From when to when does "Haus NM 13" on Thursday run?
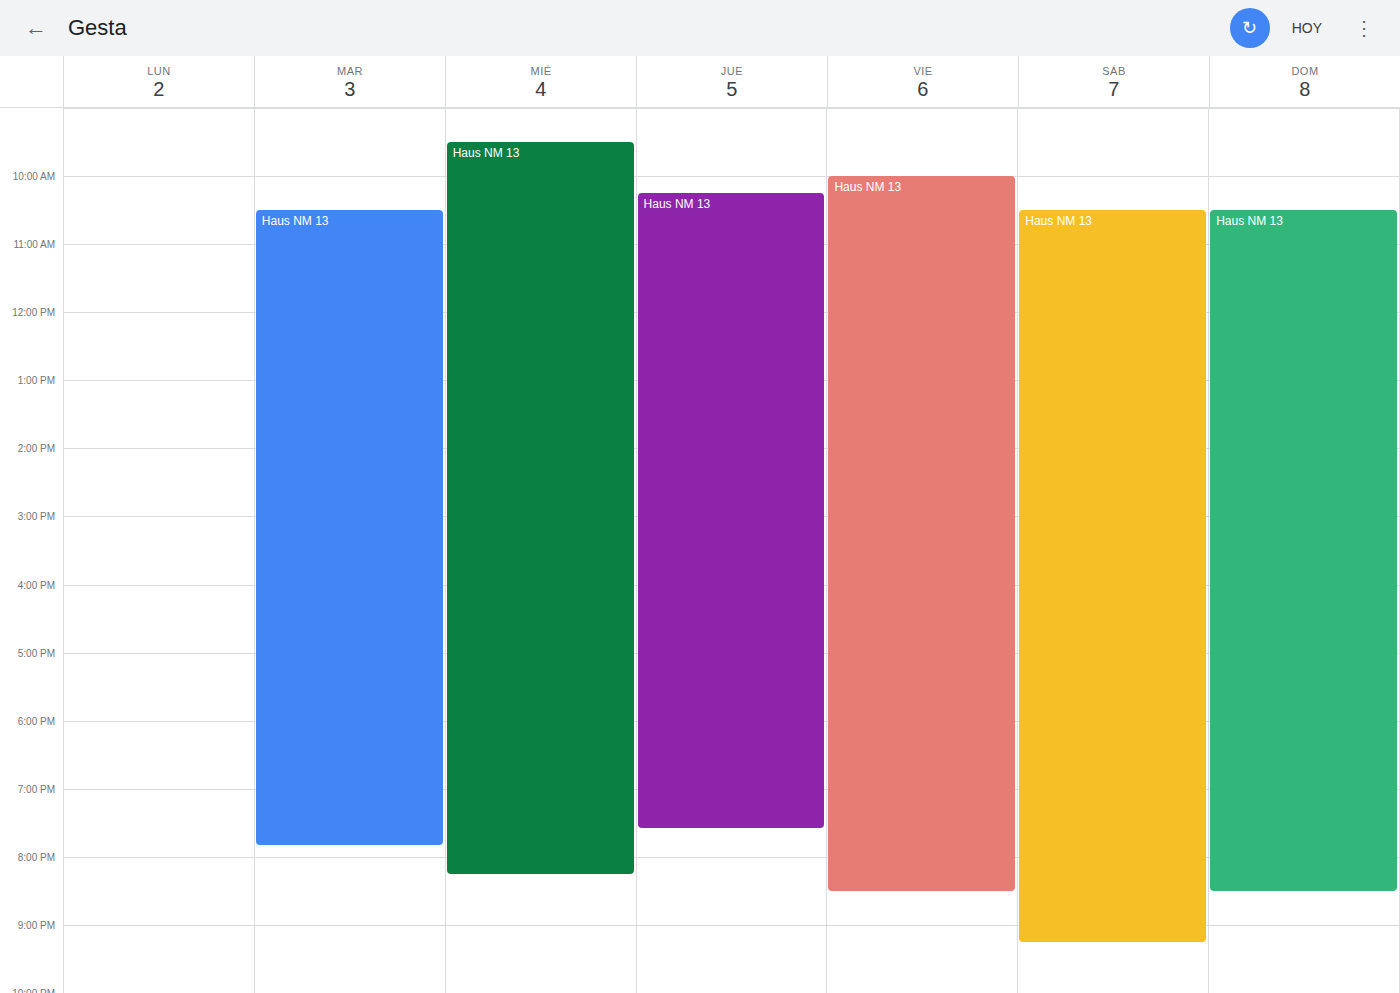
10:15 AM to 7:35 PM